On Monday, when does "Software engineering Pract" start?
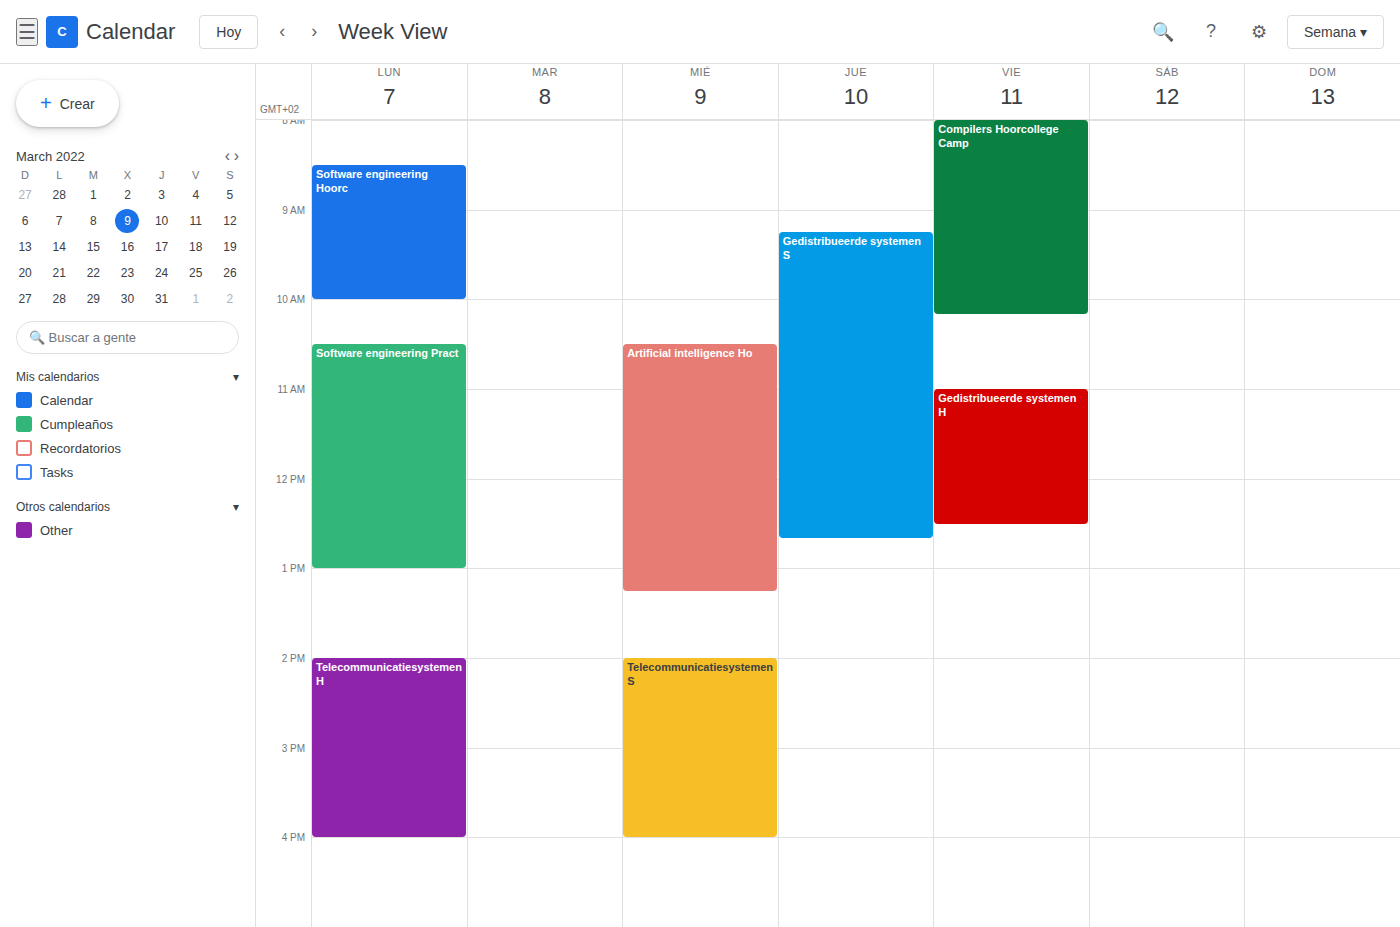
10:30